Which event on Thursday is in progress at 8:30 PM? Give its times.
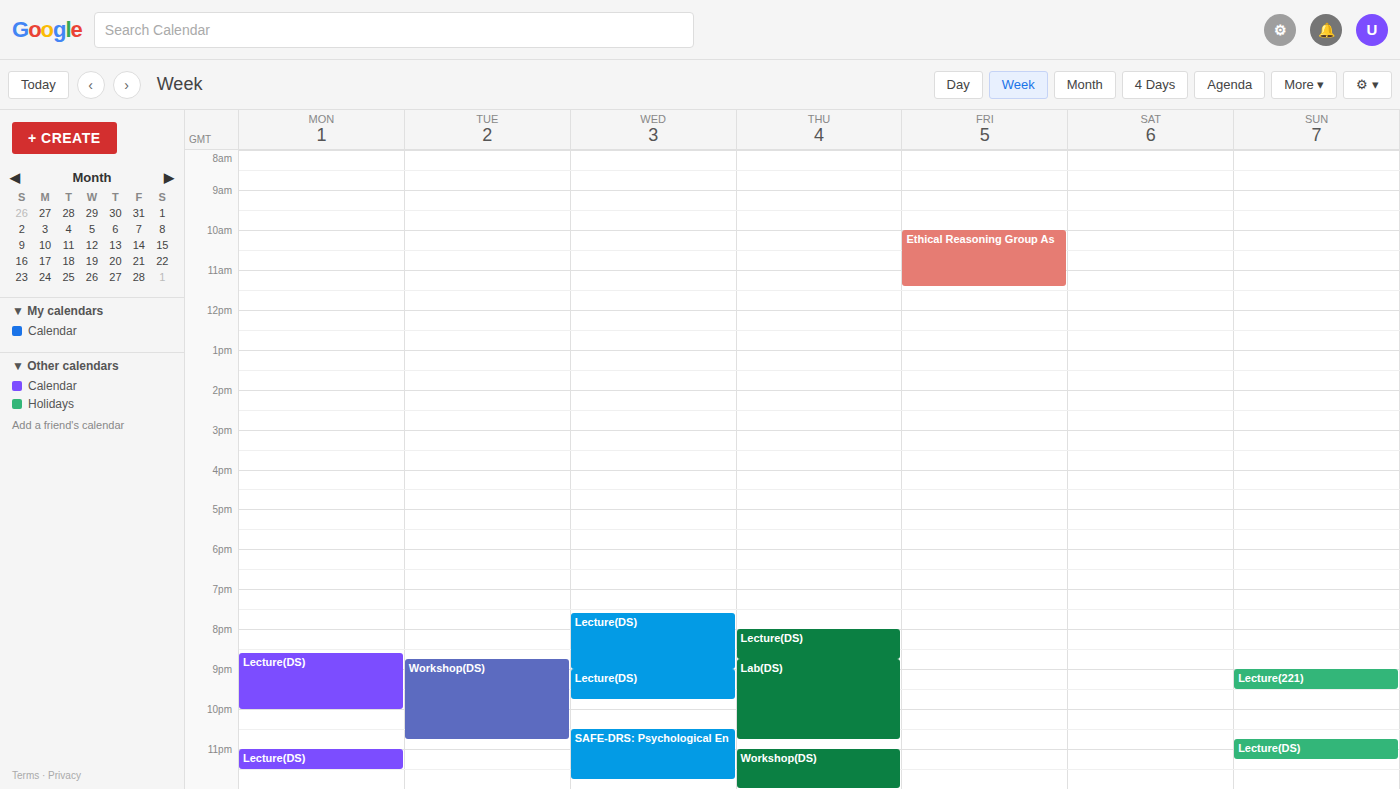
"Lecture(DS)", 8:00 PM to 8:45 PM